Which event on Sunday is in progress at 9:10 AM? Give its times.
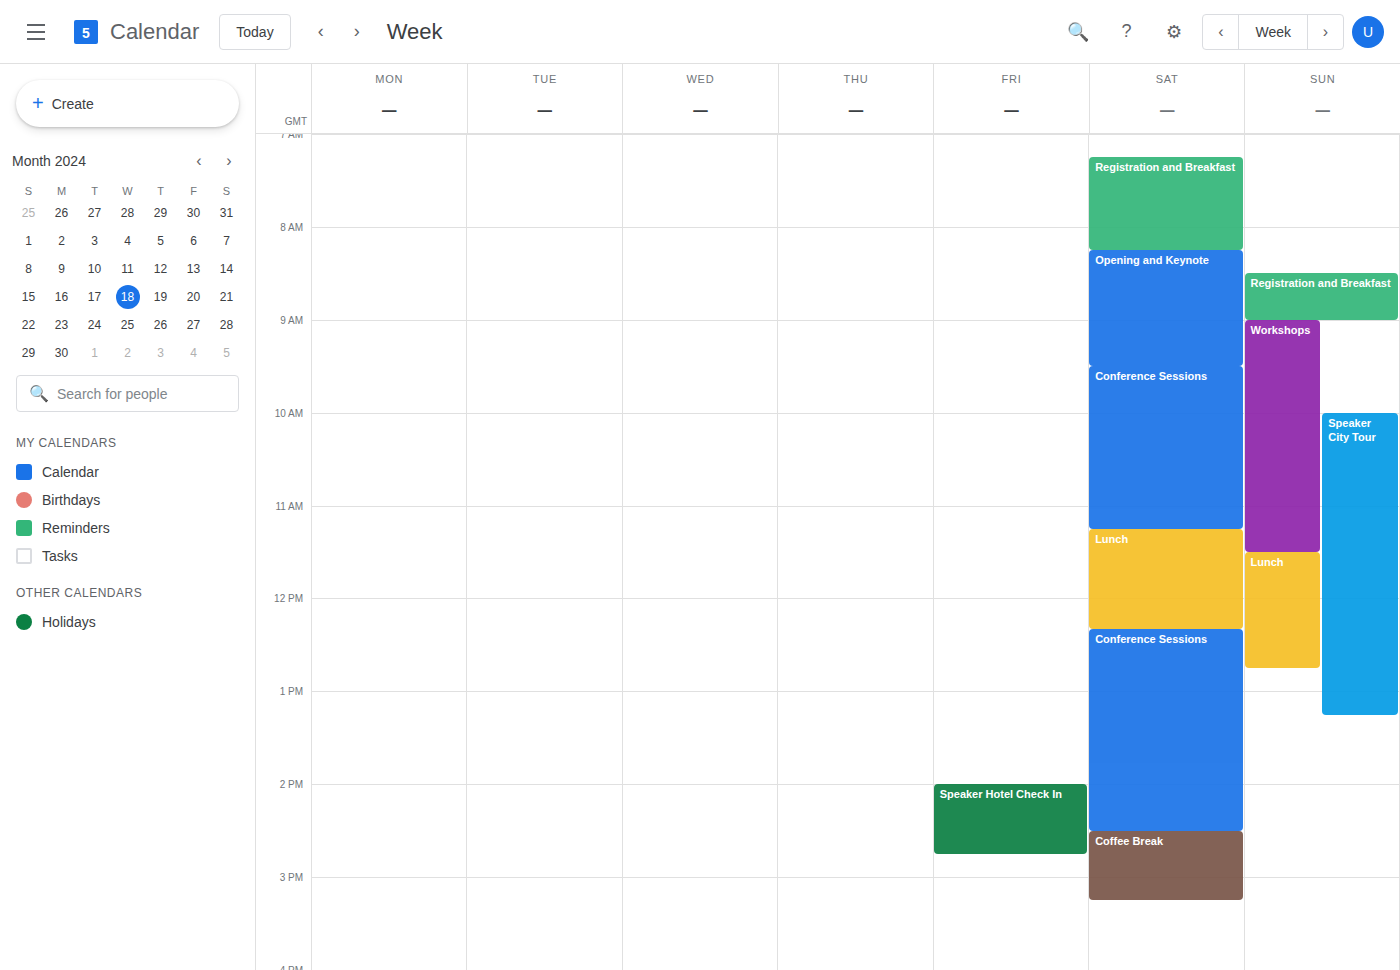
"Workshops", 9:00 AM to 11:30 AM